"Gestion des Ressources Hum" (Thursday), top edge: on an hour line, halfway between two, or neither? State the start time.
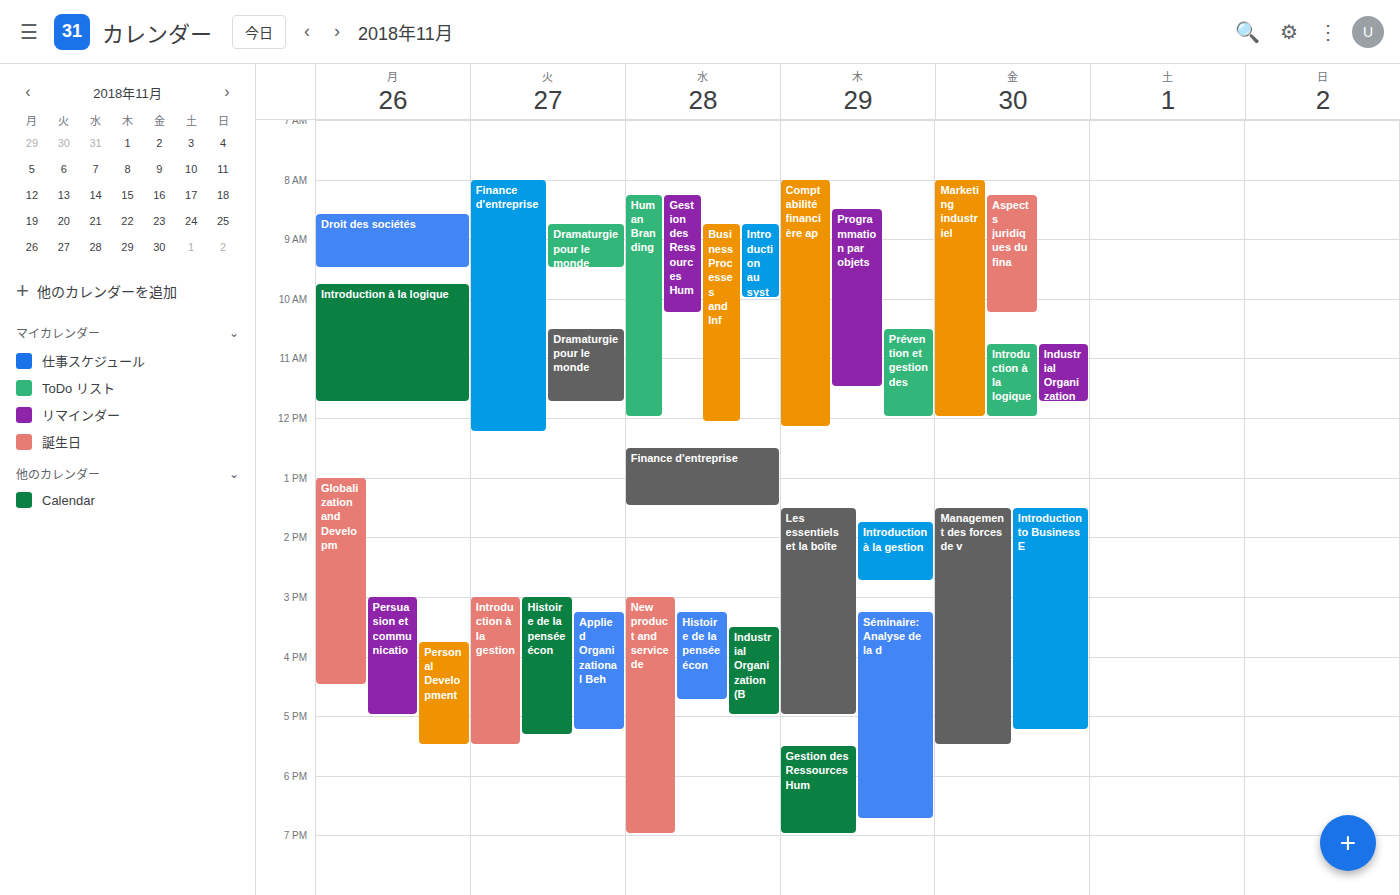
5:30 PM -- halfway between the 5 PM and 6 PM lines.